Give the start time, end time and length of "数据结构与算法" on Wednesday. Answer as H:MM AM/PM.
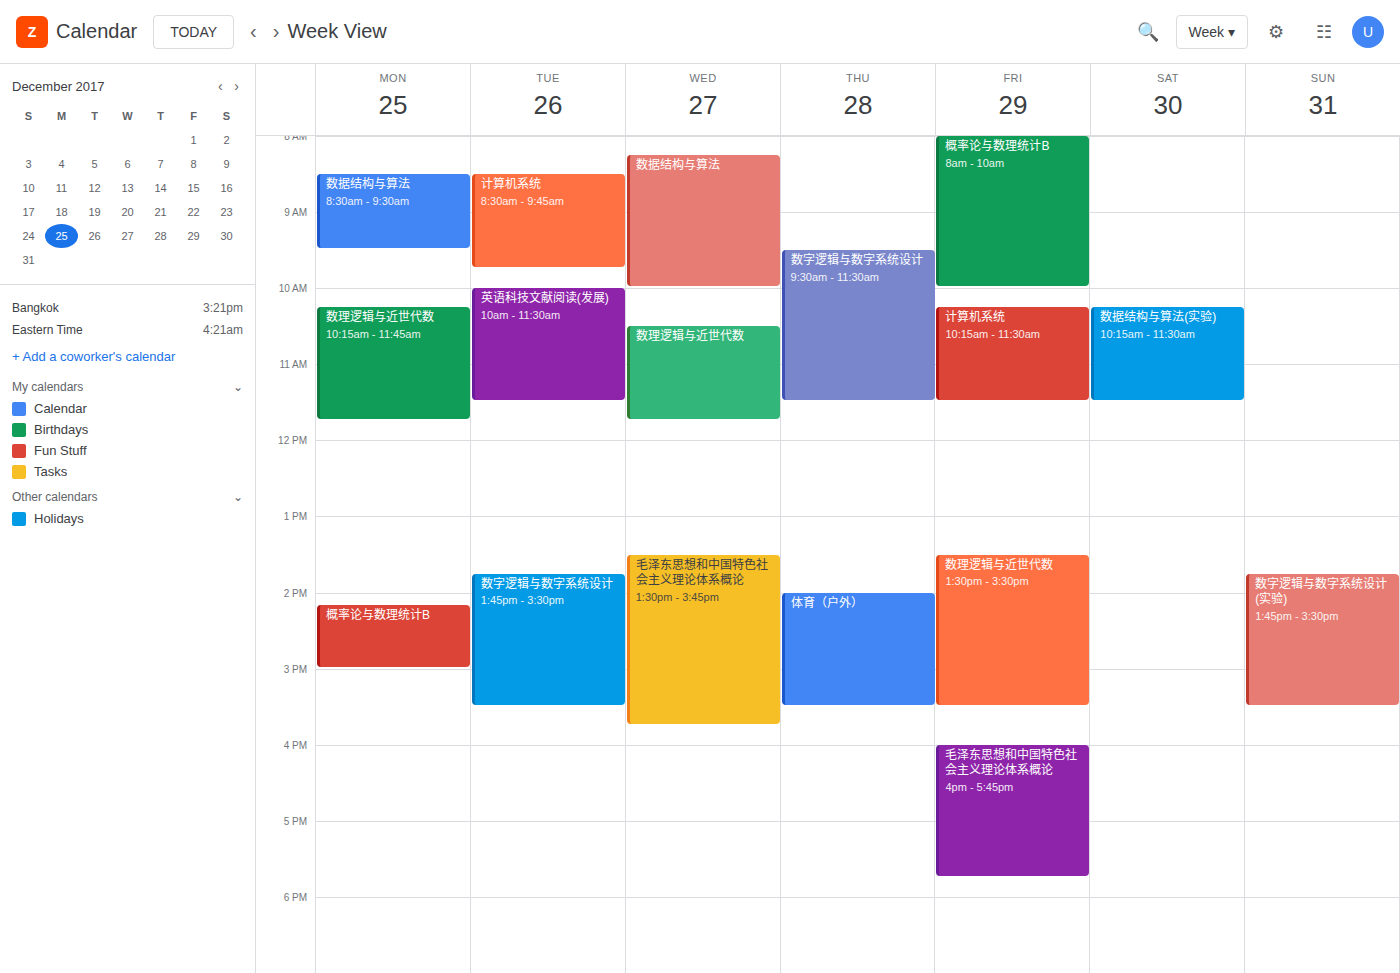
8:15 AM to 10:00 AM, 1 hour 45 minutes